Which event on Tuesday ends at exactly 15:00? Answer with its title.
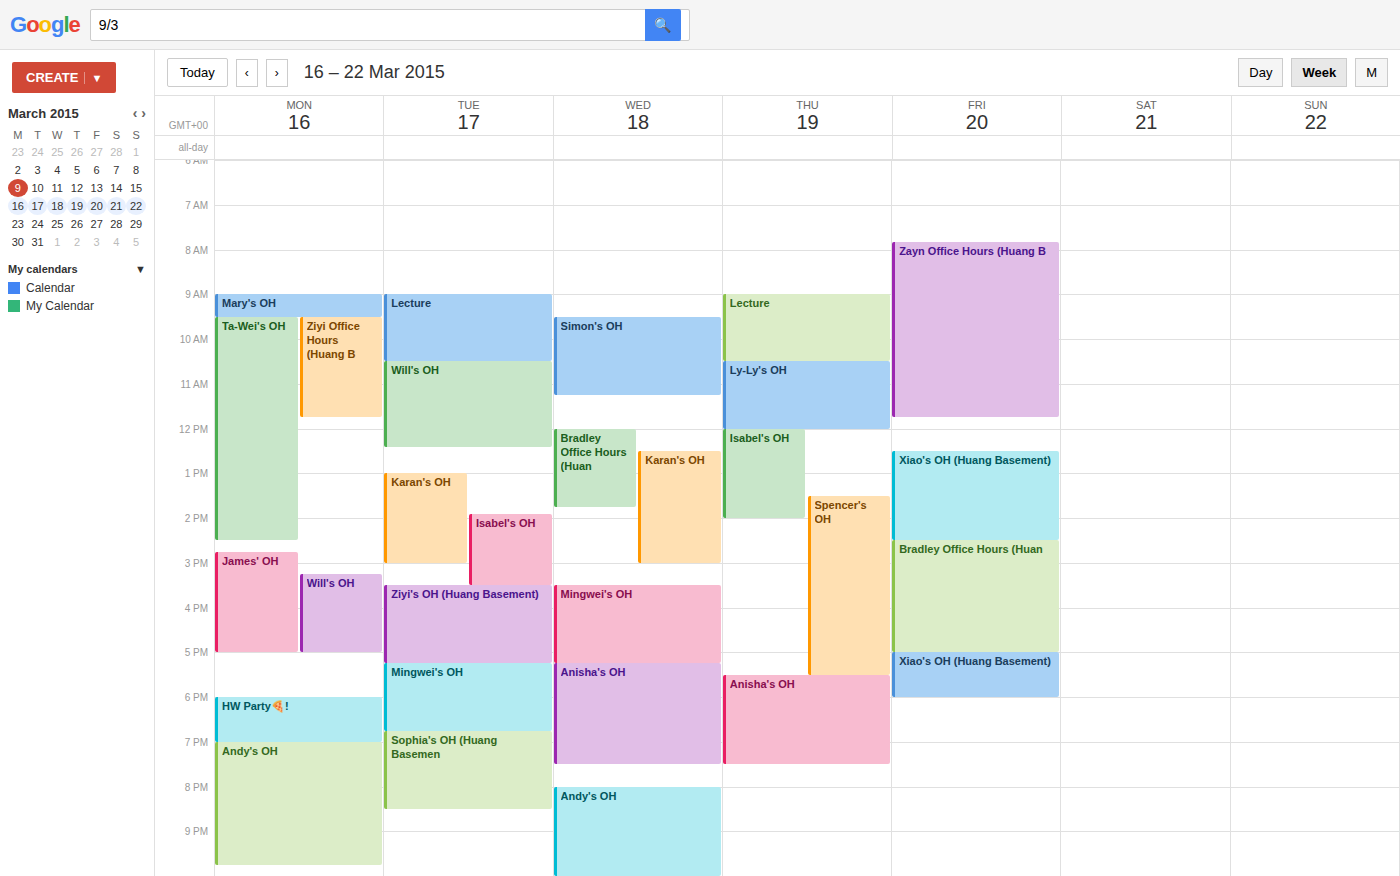
"Karan's OH"